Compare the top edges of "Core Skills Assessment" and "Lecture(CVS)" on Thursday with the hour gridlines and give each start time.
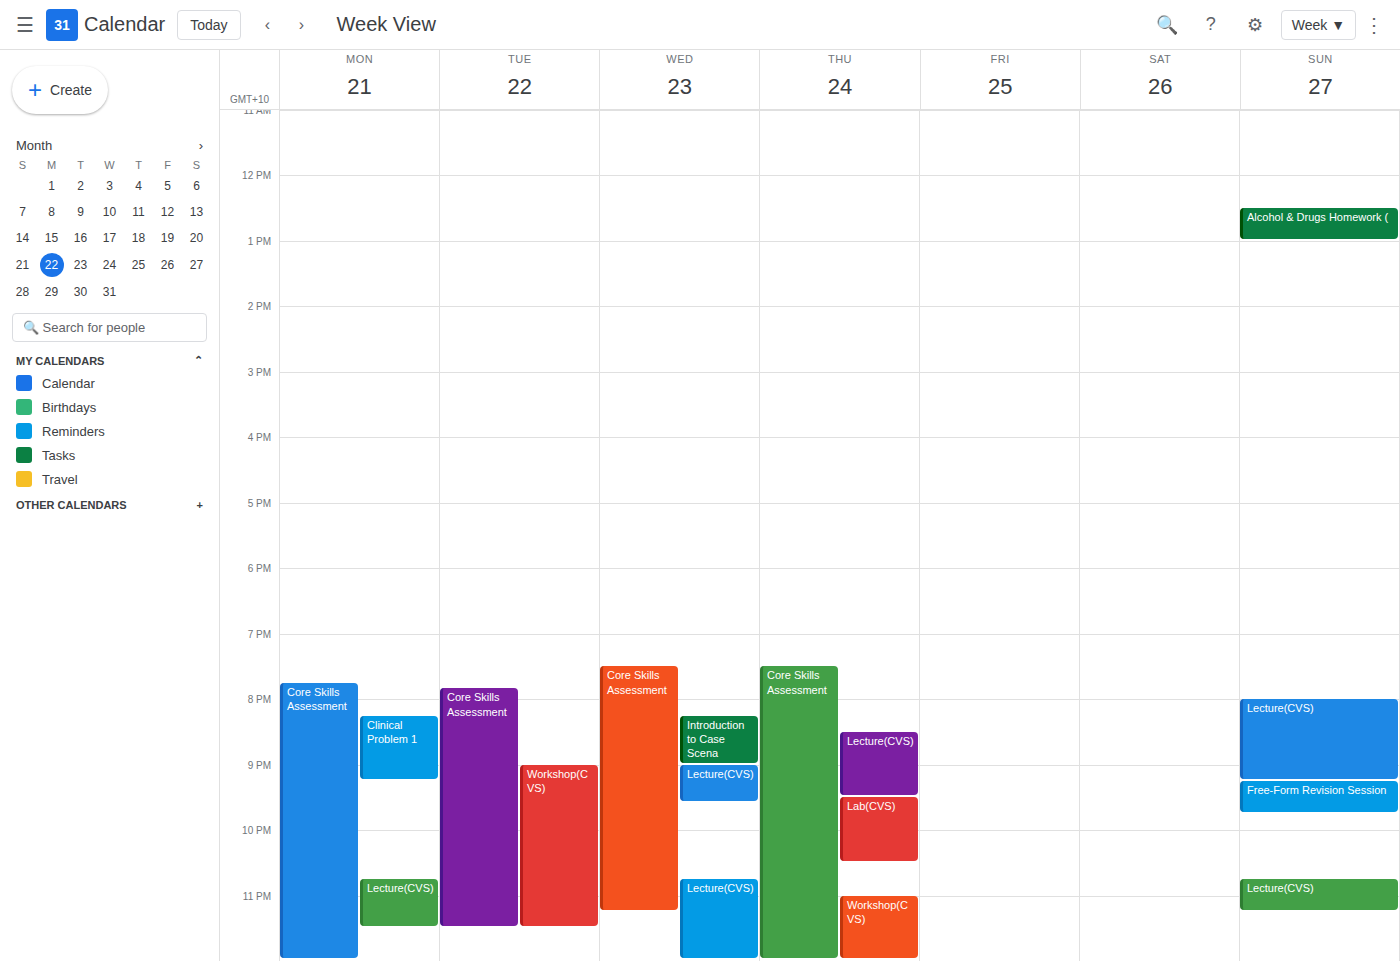
"Core Skills Assessment": 7:30 PM, halfway between the 7 PM and 8 PM lines. "Lecture(CVS)": 8:30 PM, halfway between the 8 PM and 9 PM lines.